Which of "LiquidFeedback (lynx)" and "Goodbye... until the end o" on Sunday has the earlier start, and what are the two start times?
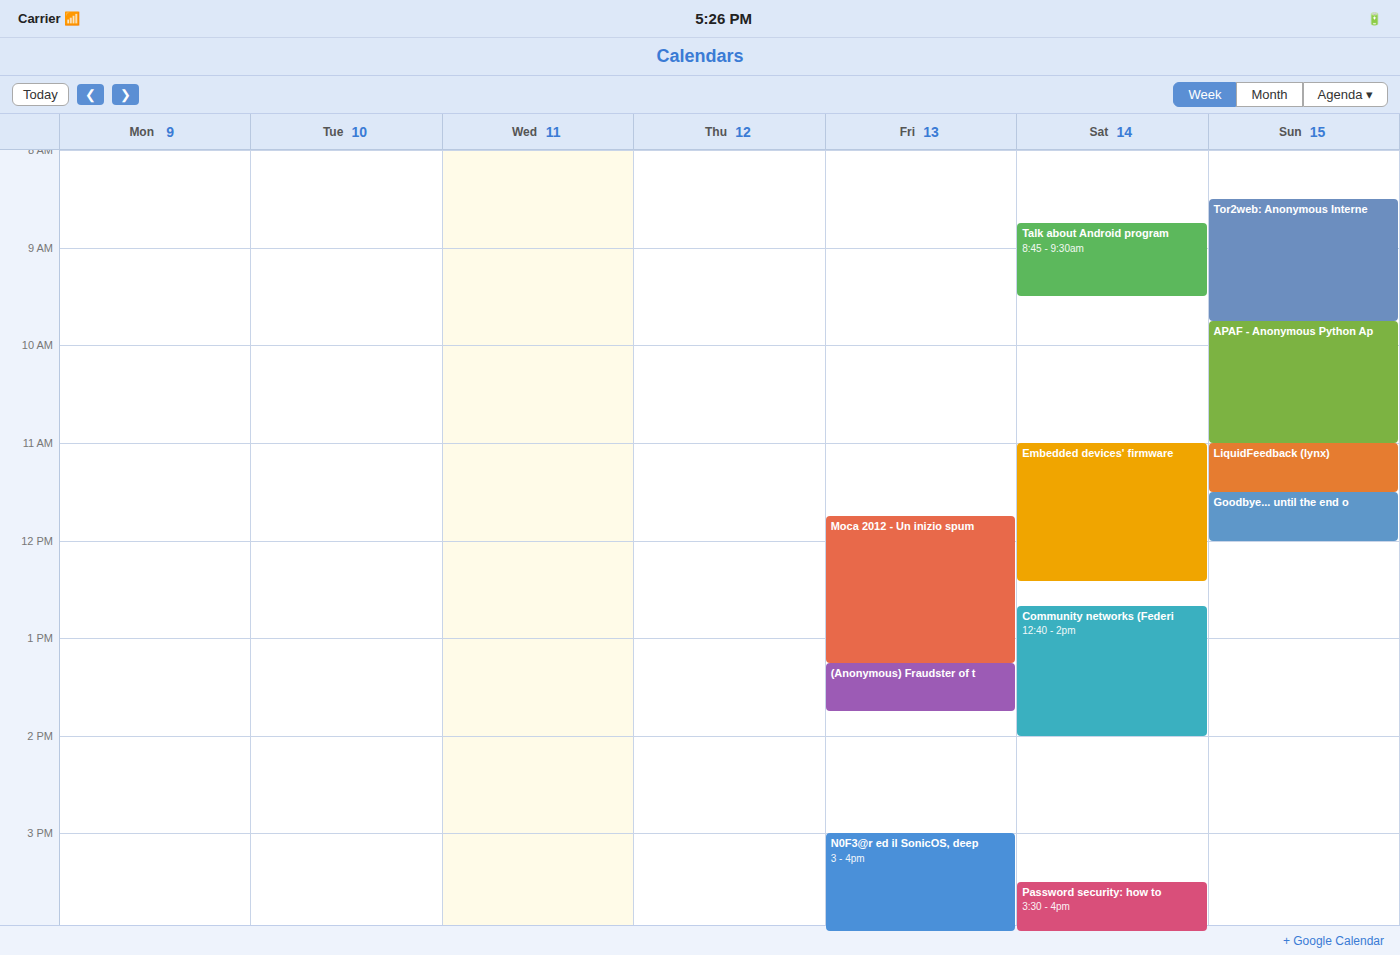
"LiquidFeedback (lynx)" 11:00 AM; "Goodbye... until the end o" 11:30 AM.